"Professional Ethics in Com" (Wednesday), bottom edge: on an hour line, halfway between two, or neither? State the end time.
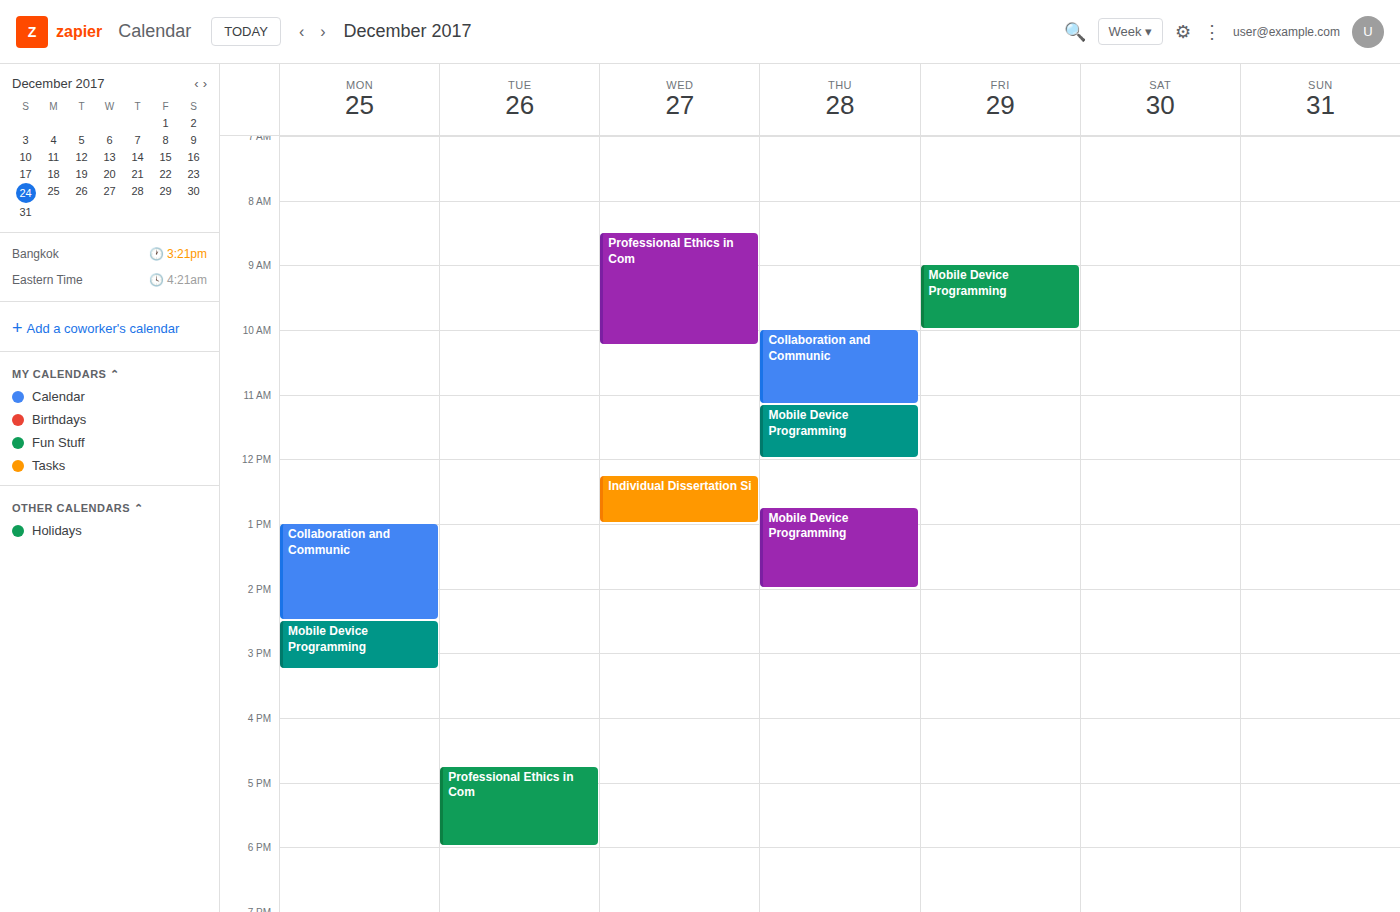
10:15 AM -- neither: a quarter of the way from the 10 AM line to the 11 AM line.